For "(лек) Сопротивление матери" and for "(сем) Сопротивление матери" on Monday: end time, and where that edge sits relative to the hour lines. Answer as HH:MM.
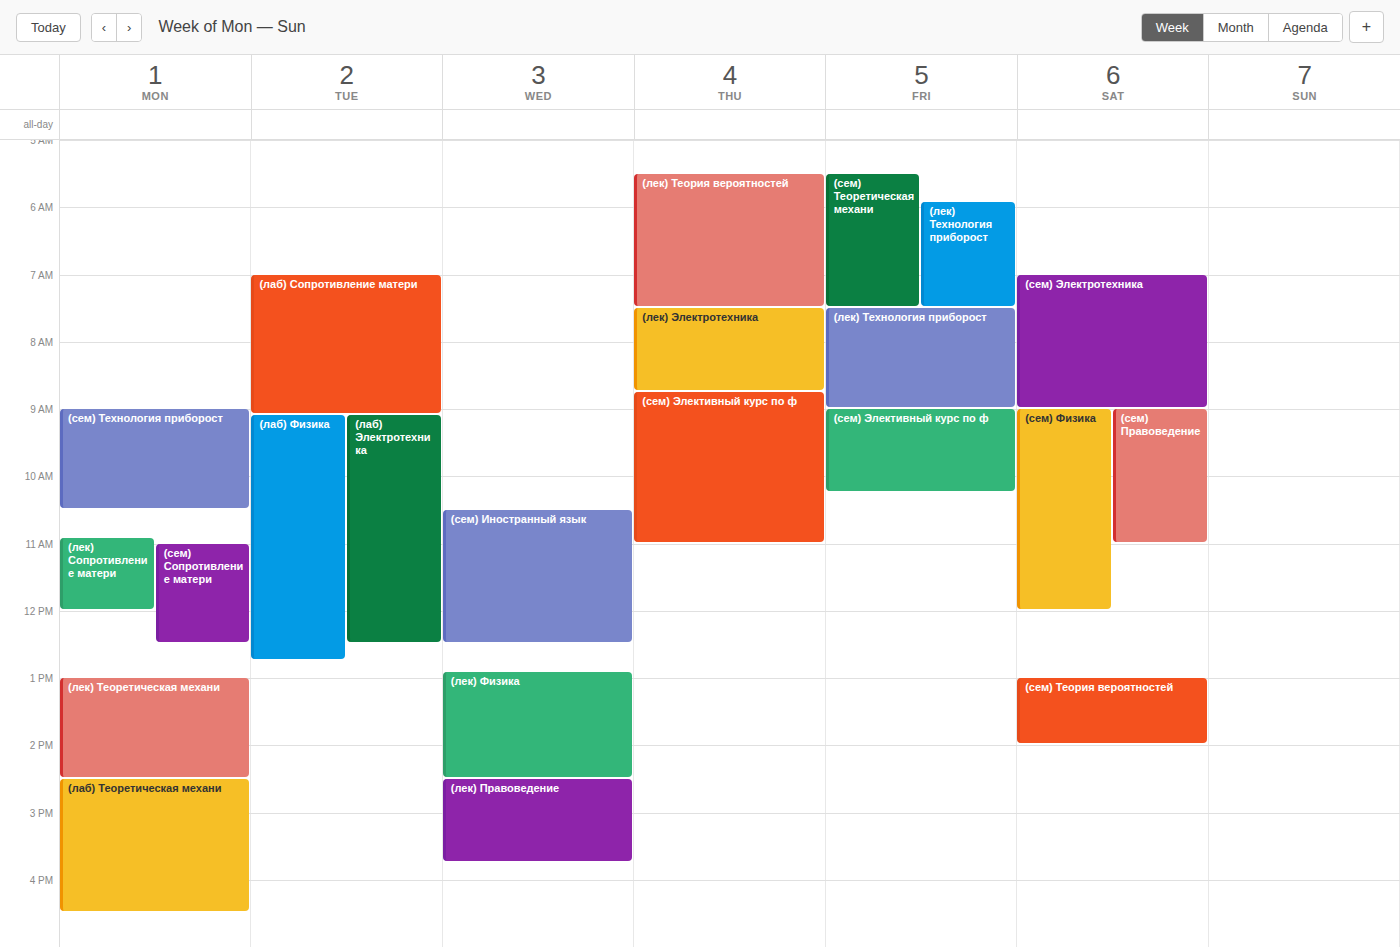
"(лек) Сопротивление матери": 12:00, exactly on the 12:00 line. "(сем) Сопротивление матери": 12:30, halfway between the 12:00 and 13:00 lines.